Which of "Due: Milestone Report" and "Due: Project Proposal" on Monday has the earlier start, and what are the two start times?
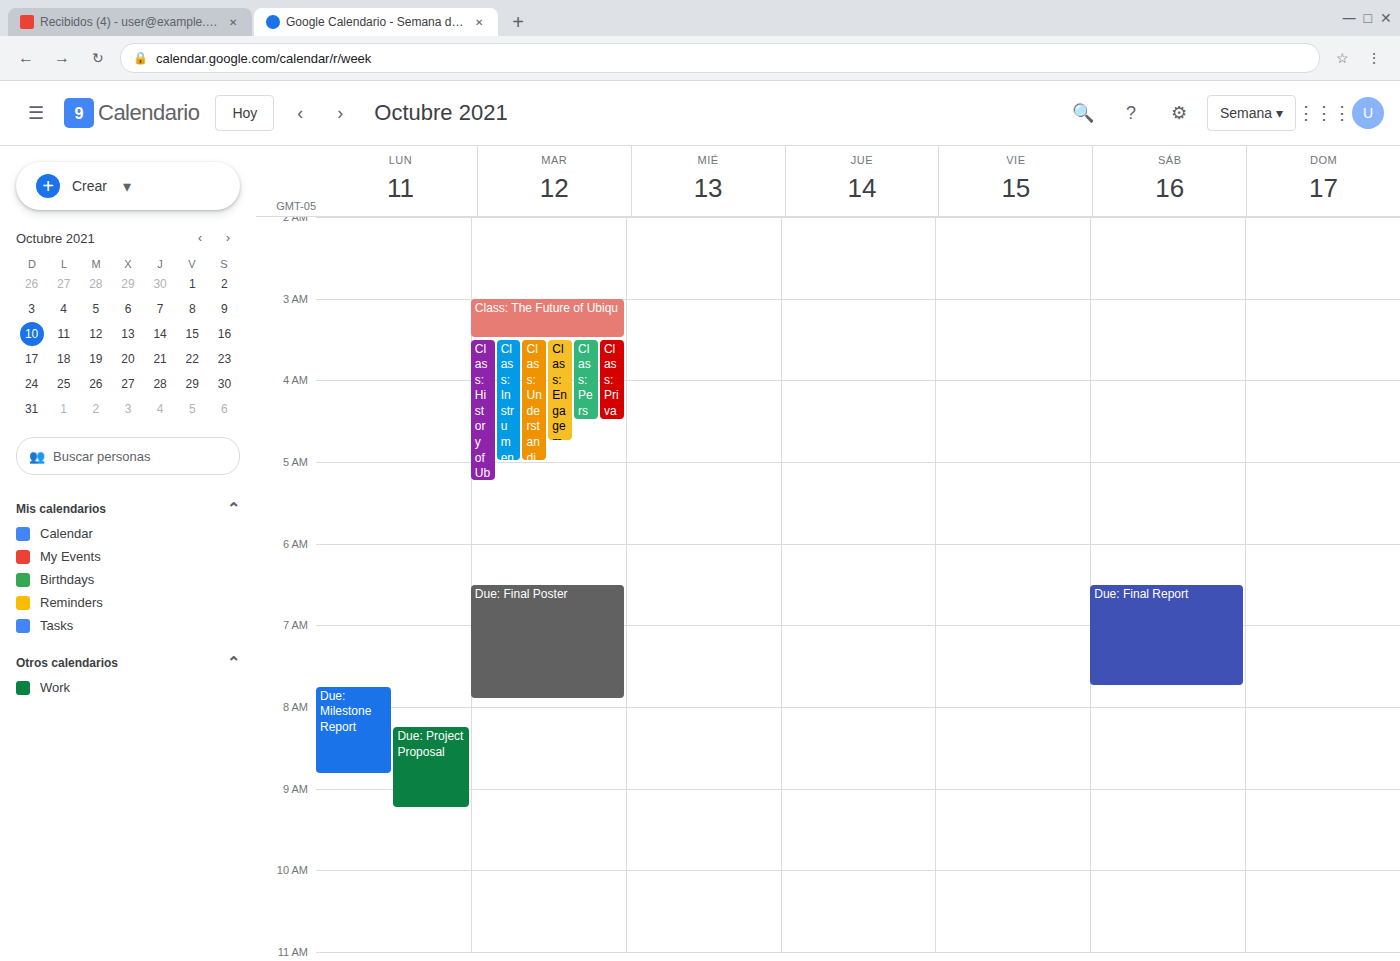
"Due: Milestone Report" 7:45 AM; "Due: Project Proposal" 8:15 AM.